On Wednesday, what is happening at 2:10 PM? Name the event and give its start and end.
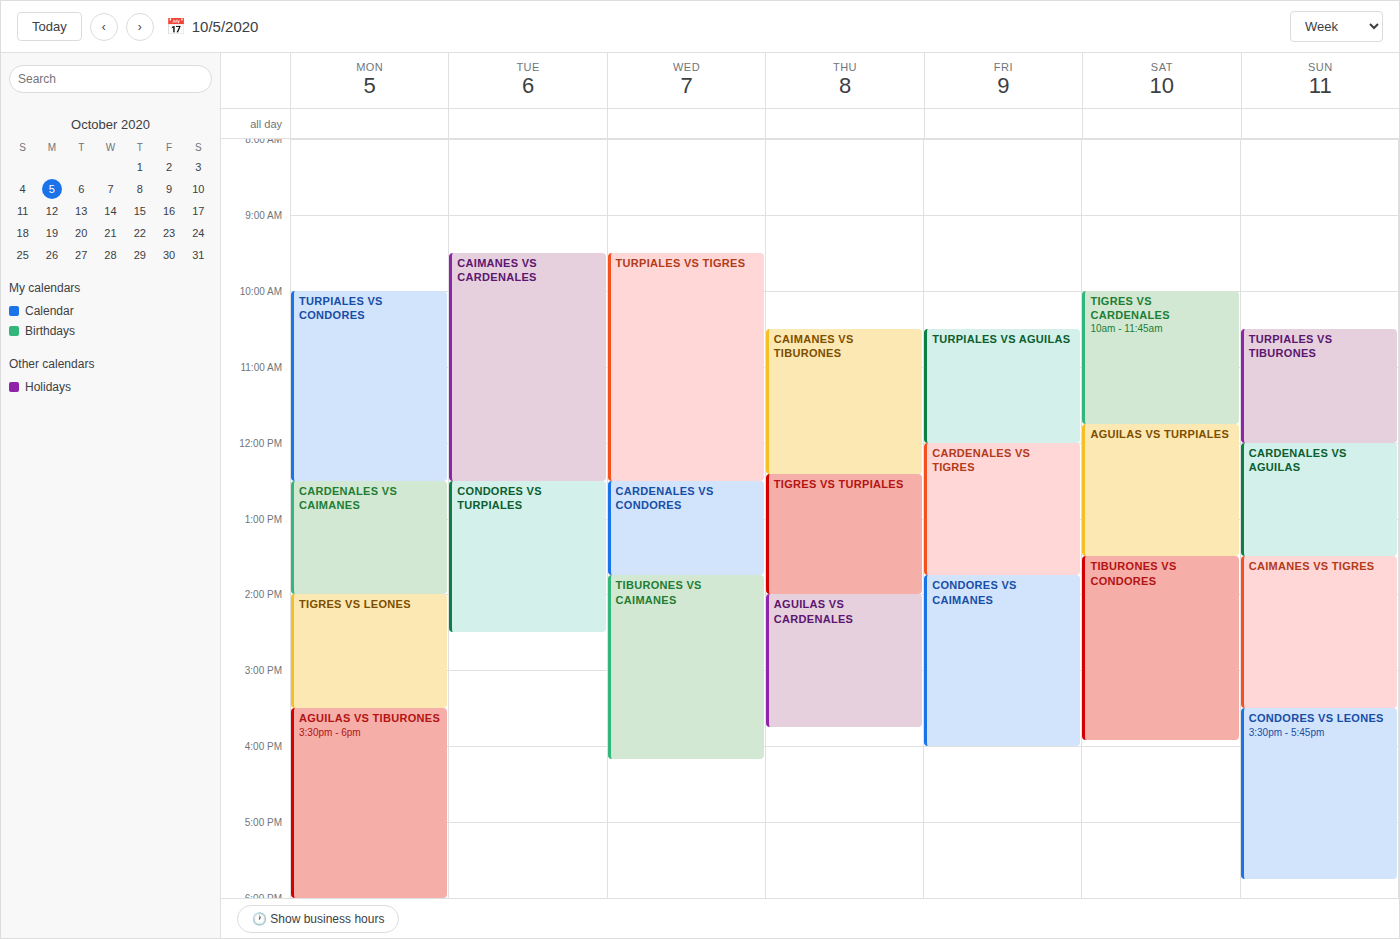
"tiburones vs Caimanes", 1:45 PM to 4:10 PM